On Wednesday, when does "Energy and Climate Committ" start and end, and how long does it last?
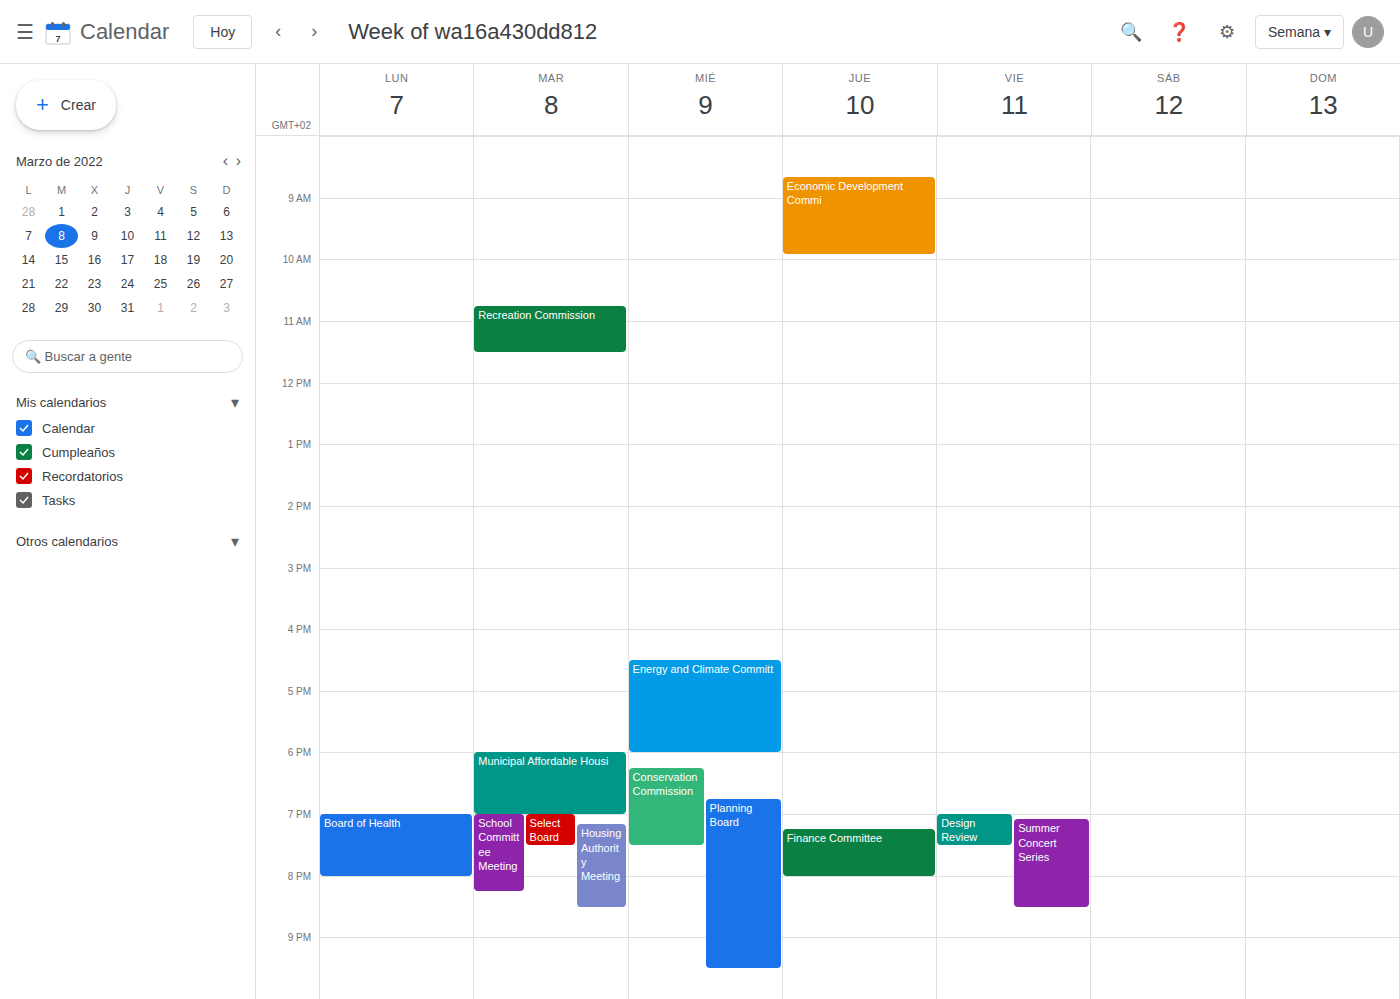
4:30 PM to 6:00 PM, 1 hour 30 minutes